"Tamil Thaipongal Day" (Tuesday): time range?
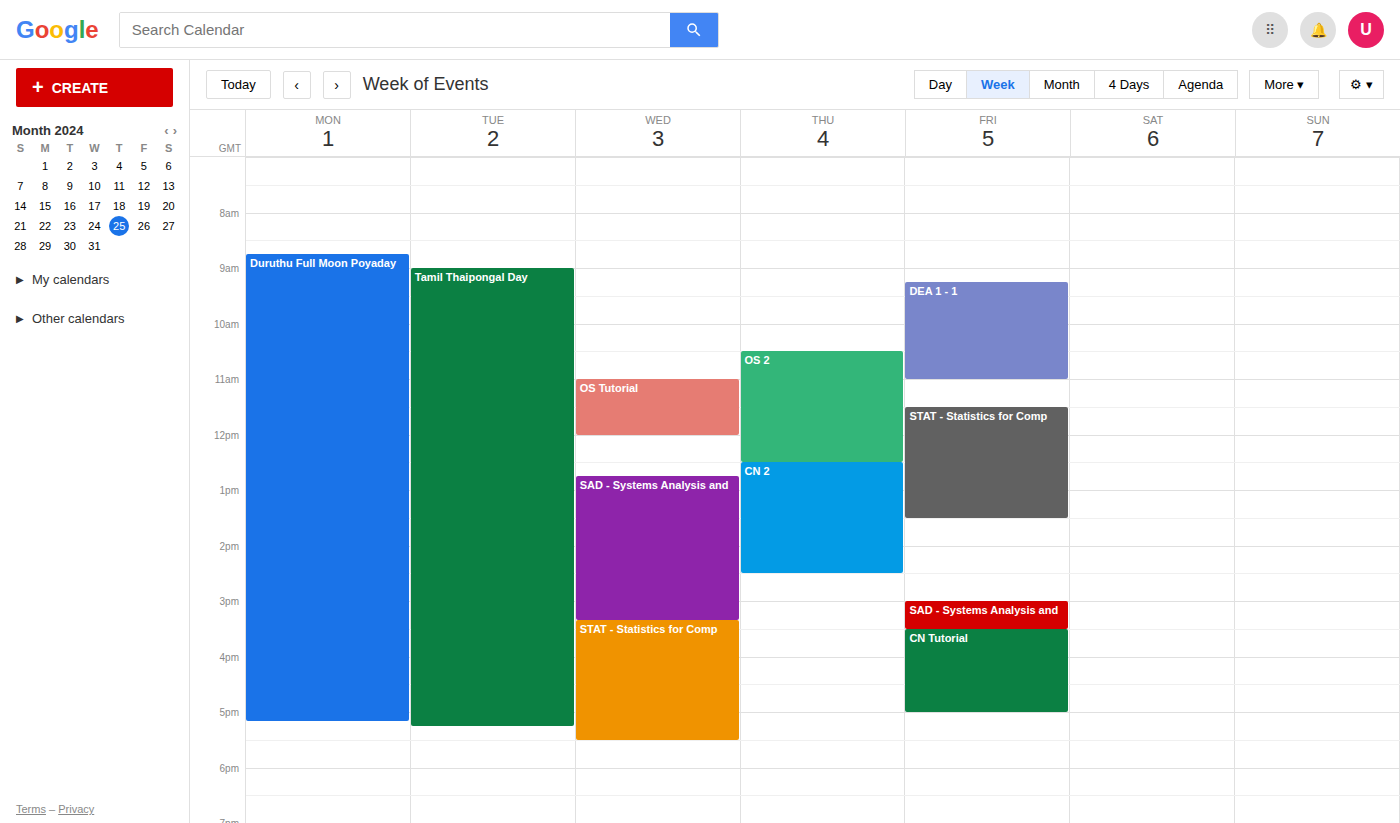
09:00 to 17:15